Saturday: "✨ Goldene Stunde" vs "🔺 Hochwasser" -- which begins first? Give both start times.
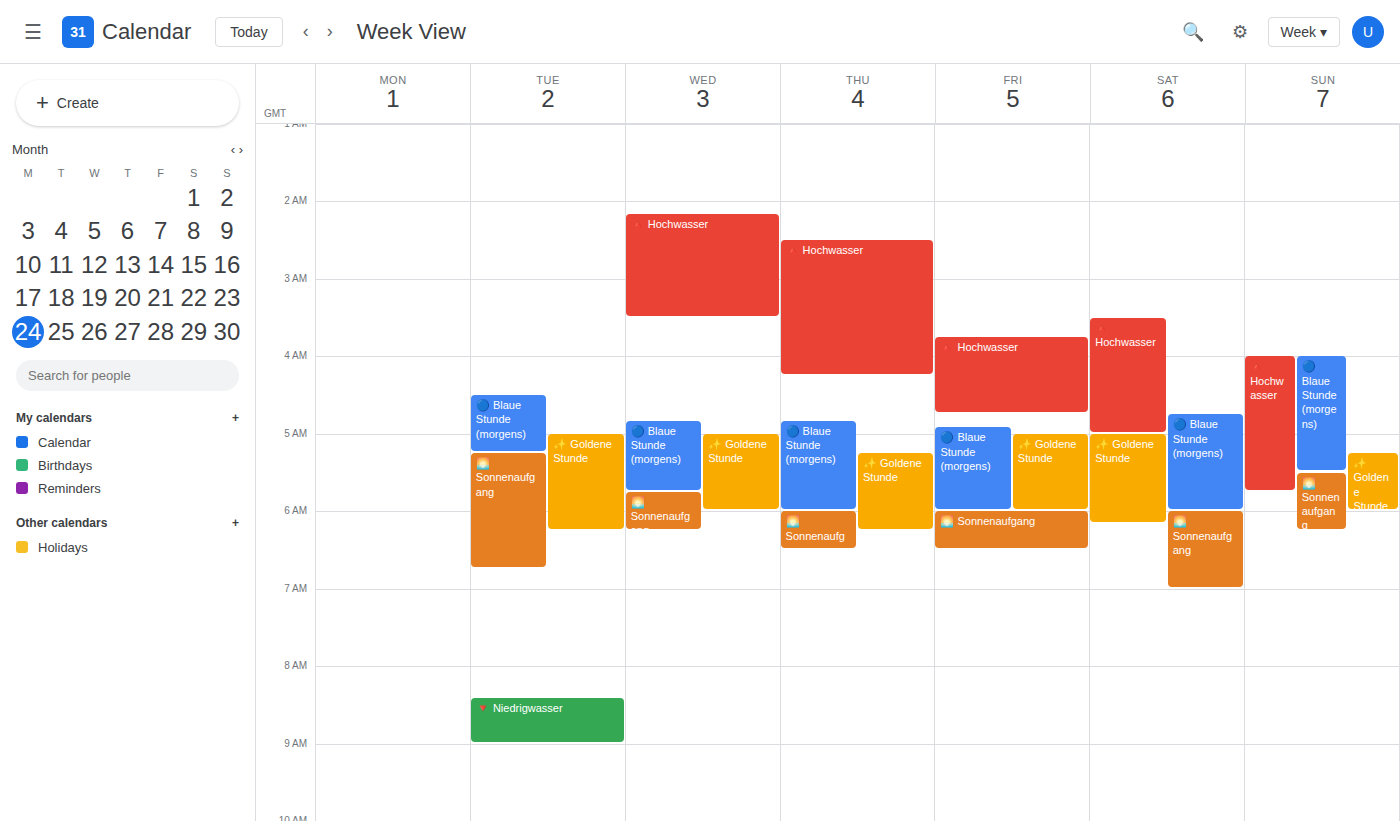
"🔺 Hochwasser" 3:30 AM; "✨ Goldene Stunde" 5:00 AM.